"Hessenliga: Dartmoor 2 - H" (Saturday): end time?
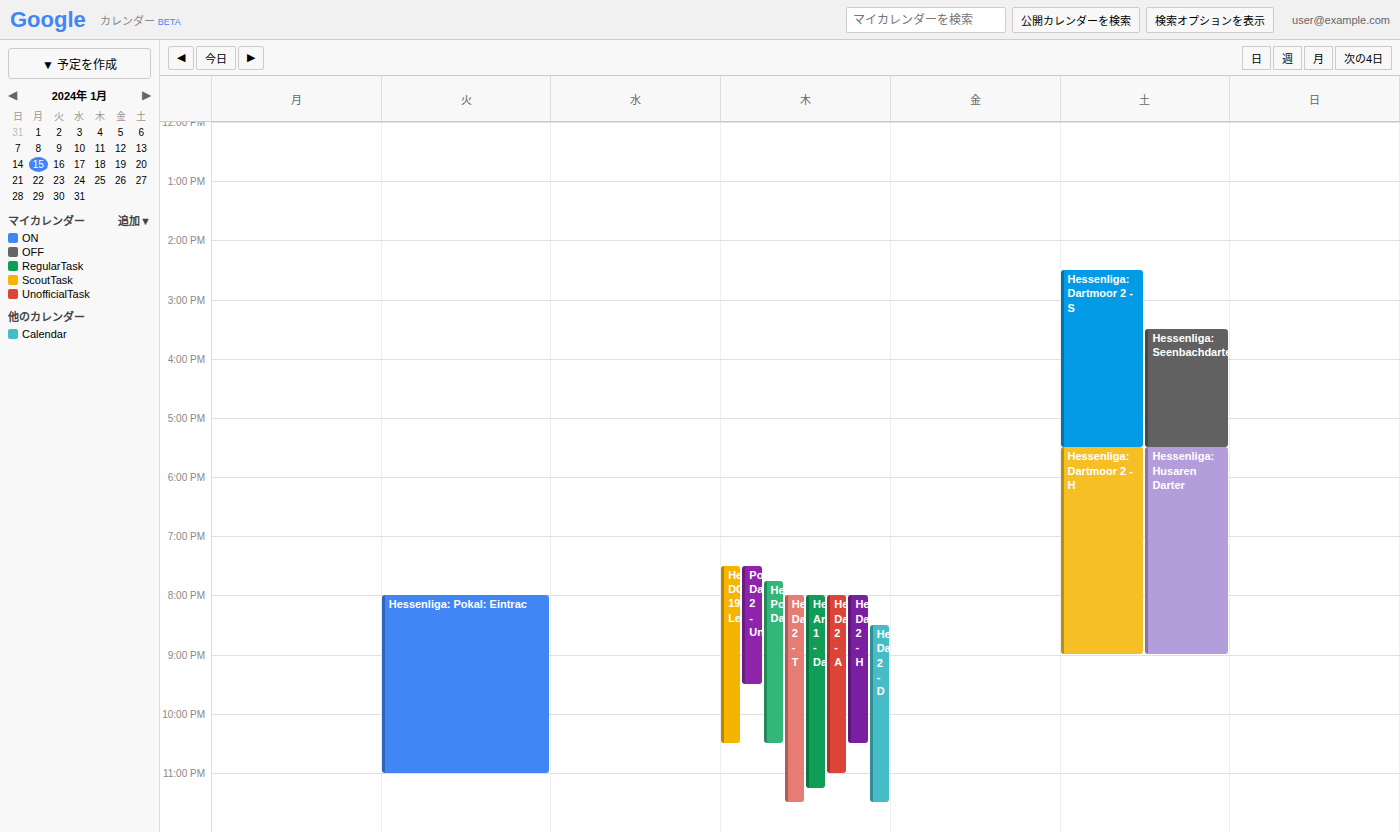
9:00 PM